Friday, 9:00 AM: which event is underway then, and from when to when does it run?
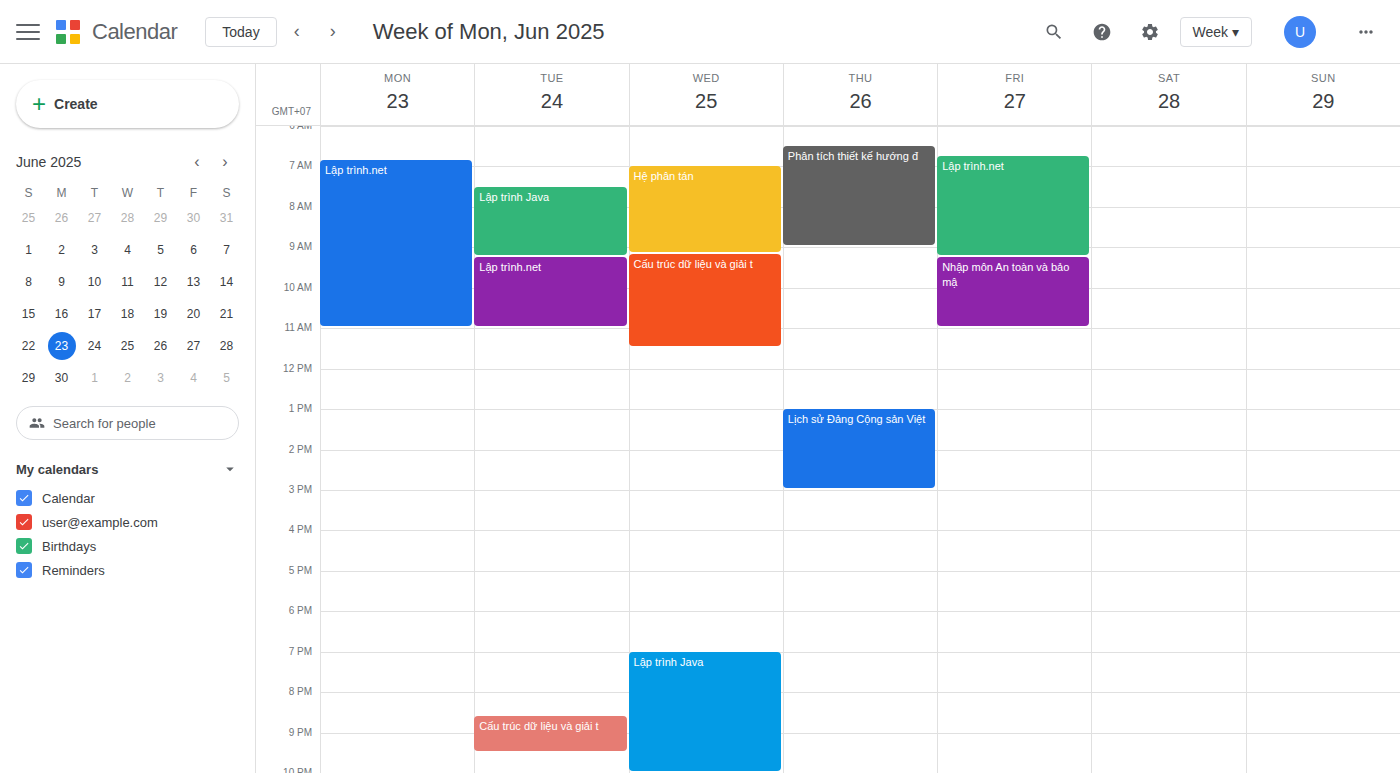
"Lập trình.net", 6:45 AM to 9:15 AM